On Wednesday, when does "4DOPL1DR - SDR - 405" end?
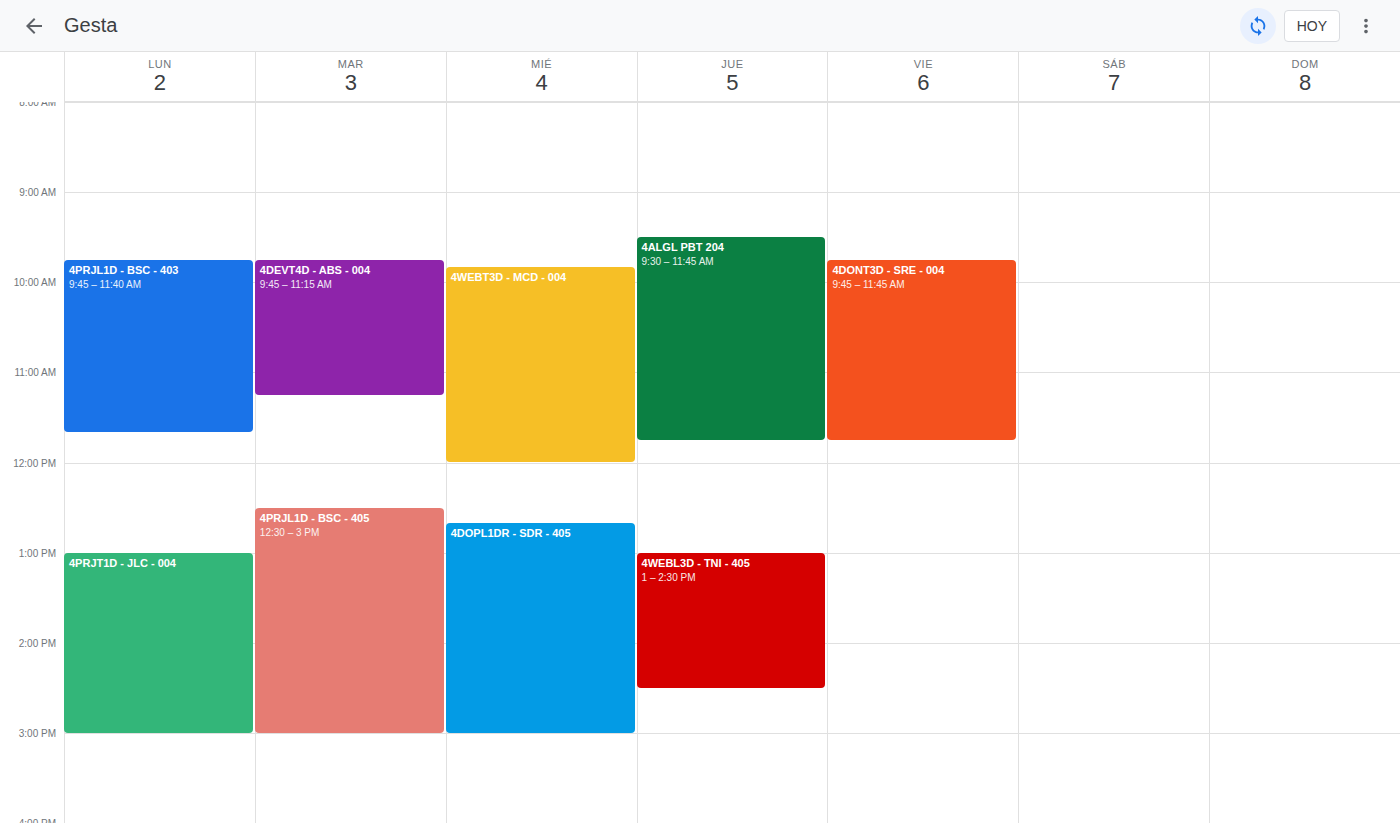
15:00